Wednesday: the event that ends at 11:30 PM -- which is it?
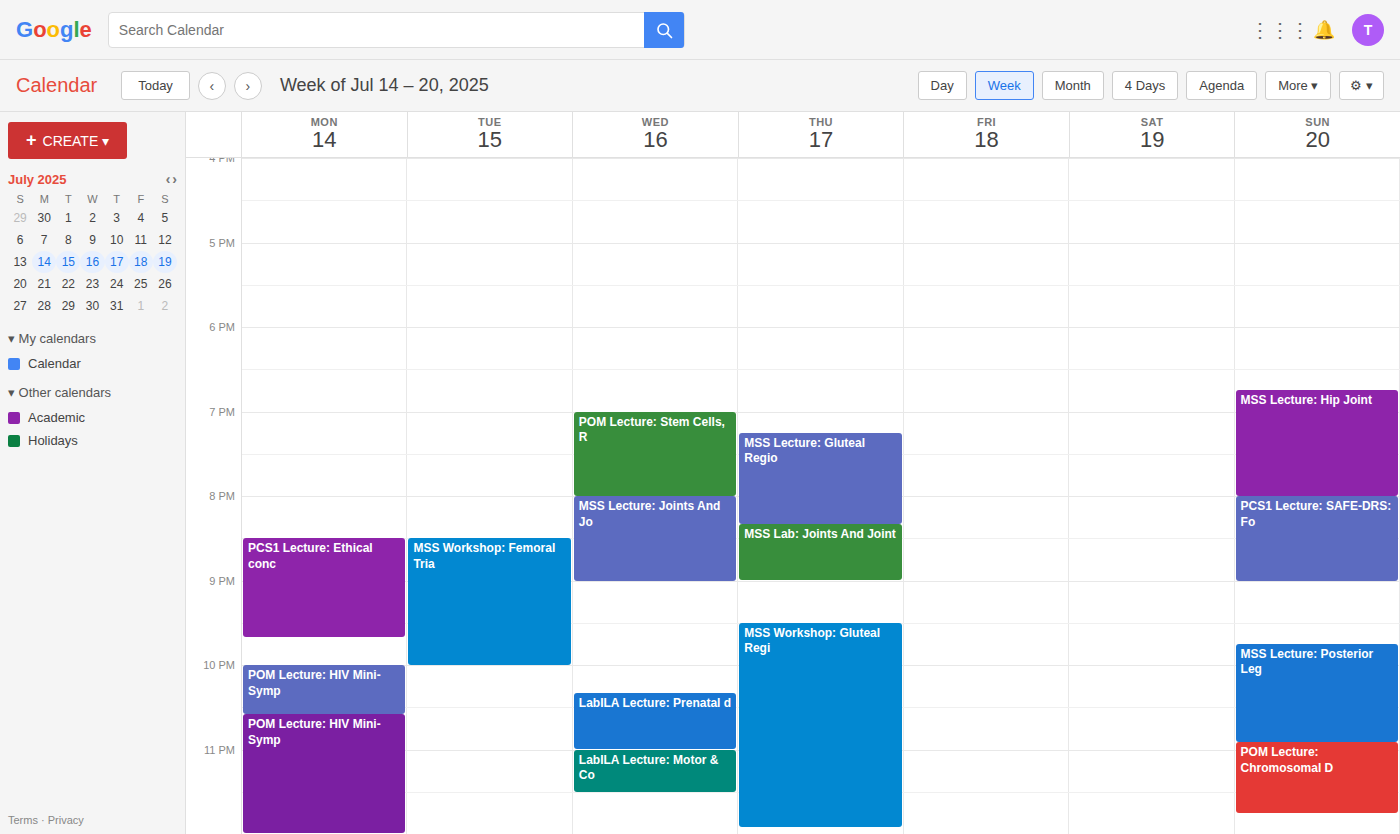
"LabILA Lecture: Motor & Co"